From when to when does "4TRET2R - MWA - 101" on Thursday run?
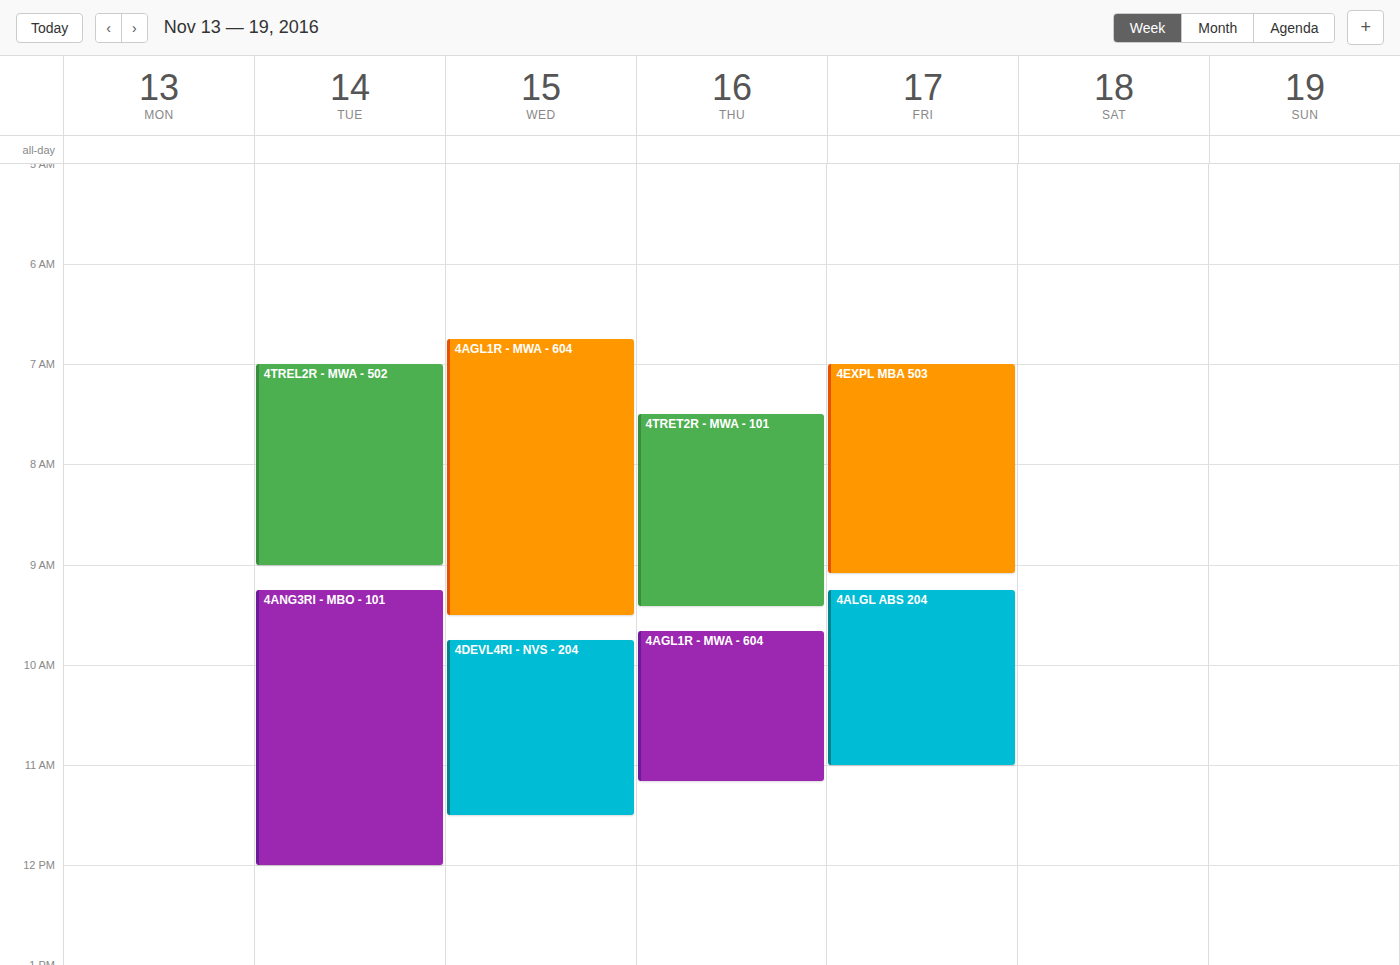
07:30 to 09:25